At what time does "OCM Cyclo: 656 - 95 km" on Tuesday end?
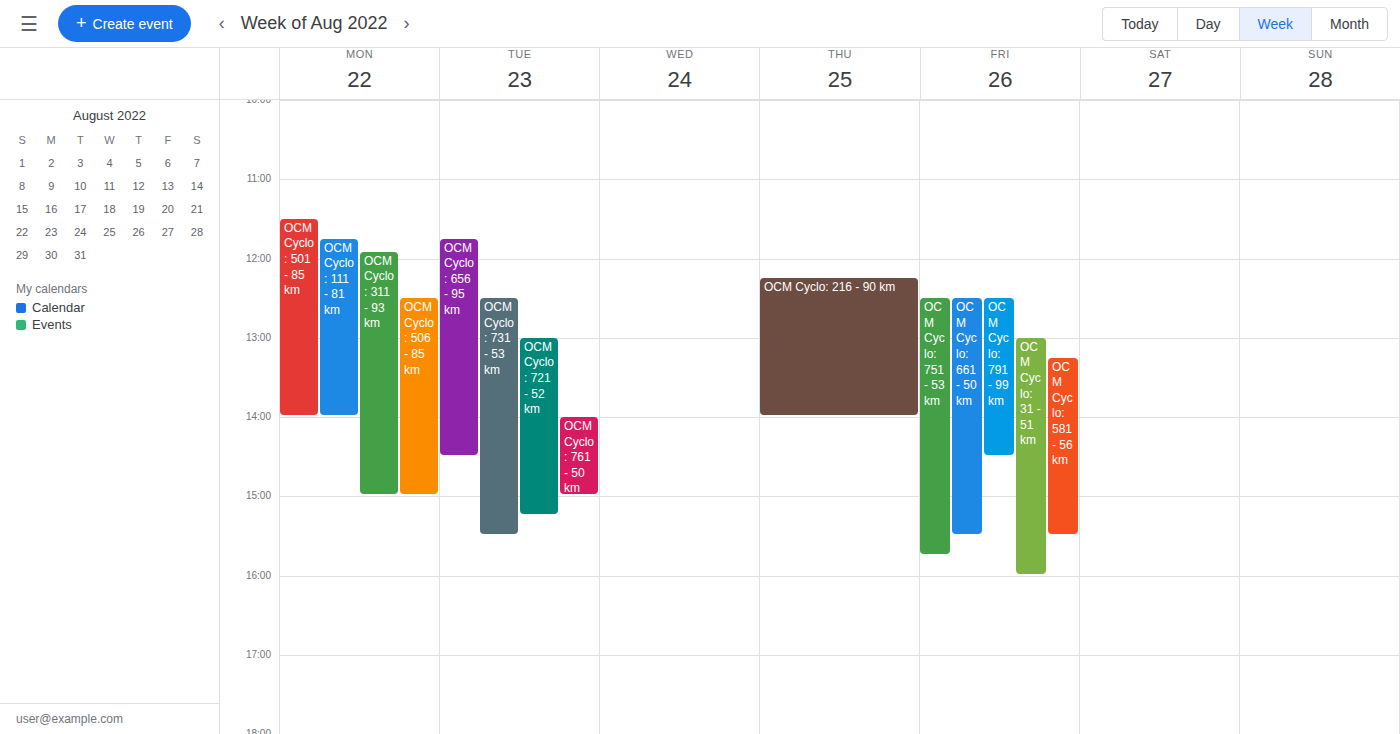
2:30 PM